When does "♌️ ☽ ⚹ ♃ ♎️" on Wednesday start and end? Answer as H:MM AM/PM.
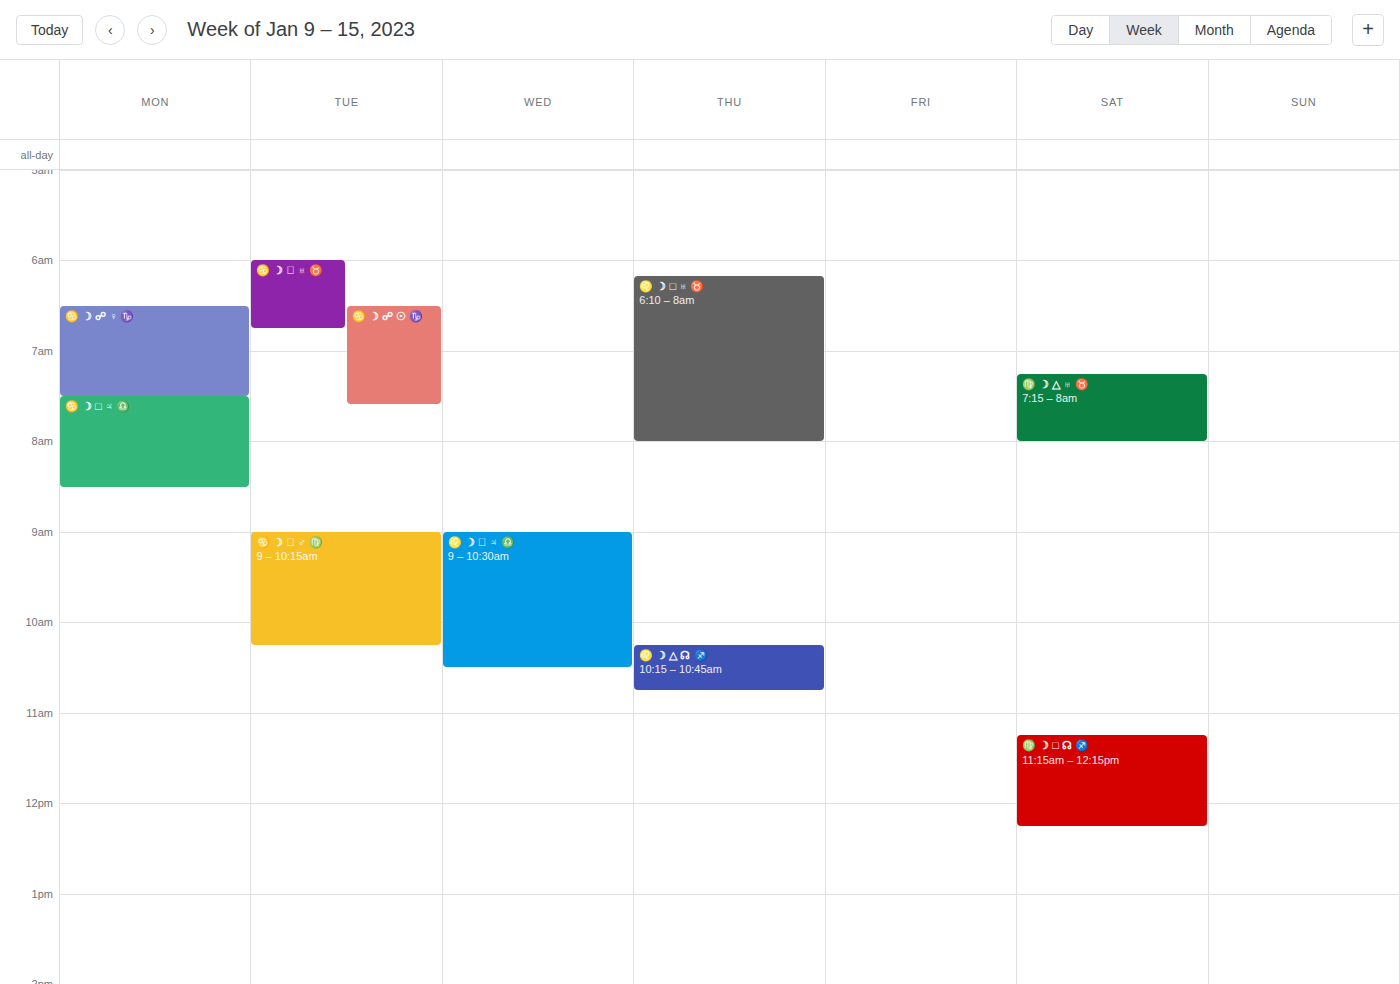
9:00 AM to 10:30 AM